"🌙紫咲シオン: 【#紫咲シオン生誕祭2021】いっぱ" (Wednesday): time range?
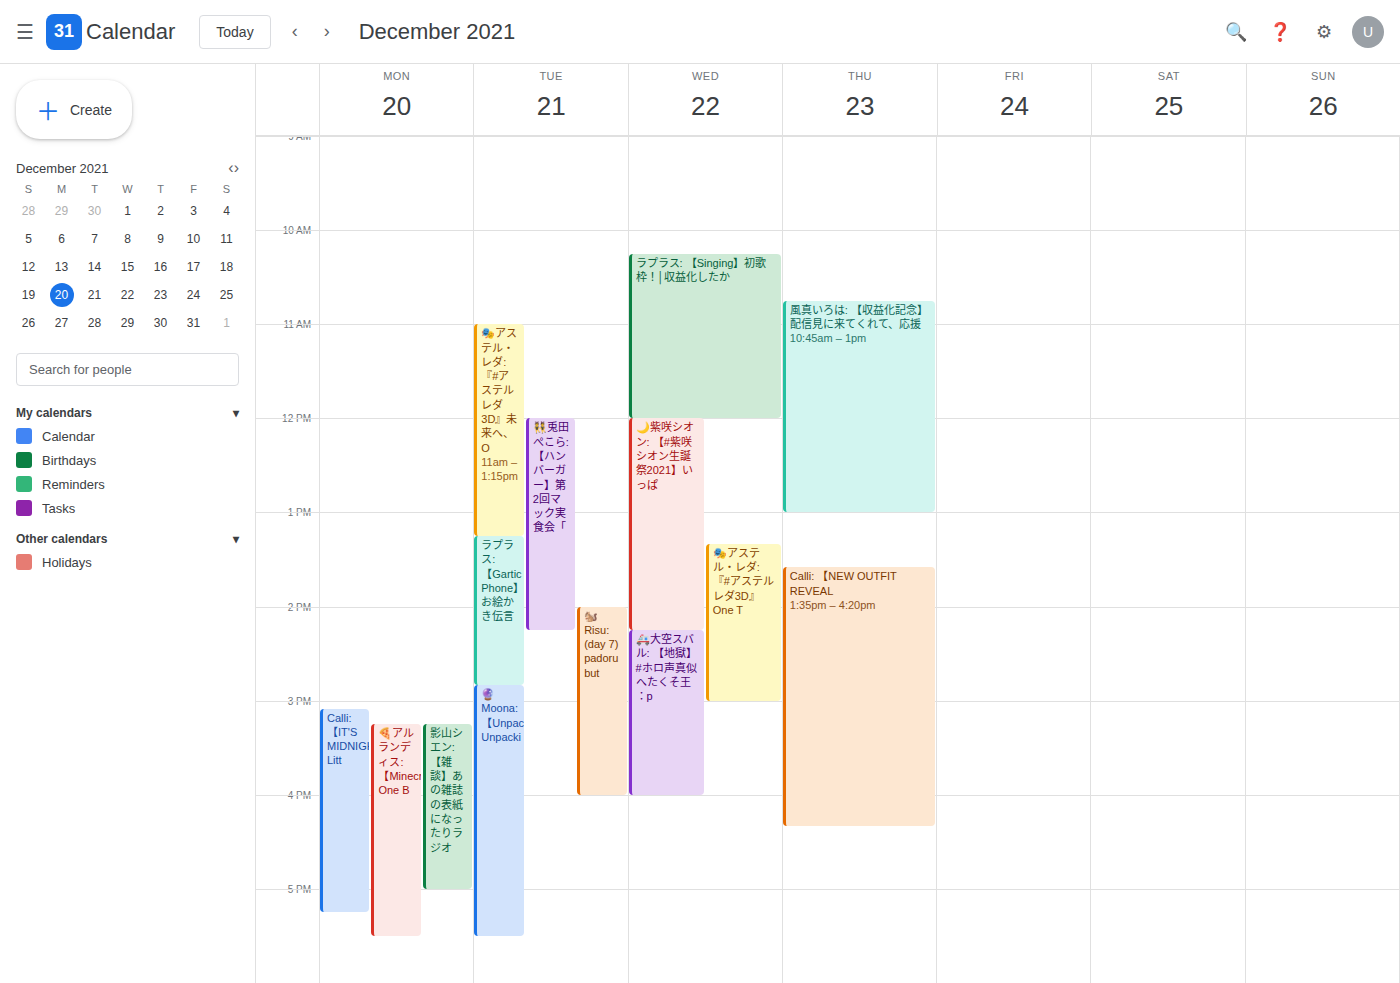
12:00 PM to 2:15 PM